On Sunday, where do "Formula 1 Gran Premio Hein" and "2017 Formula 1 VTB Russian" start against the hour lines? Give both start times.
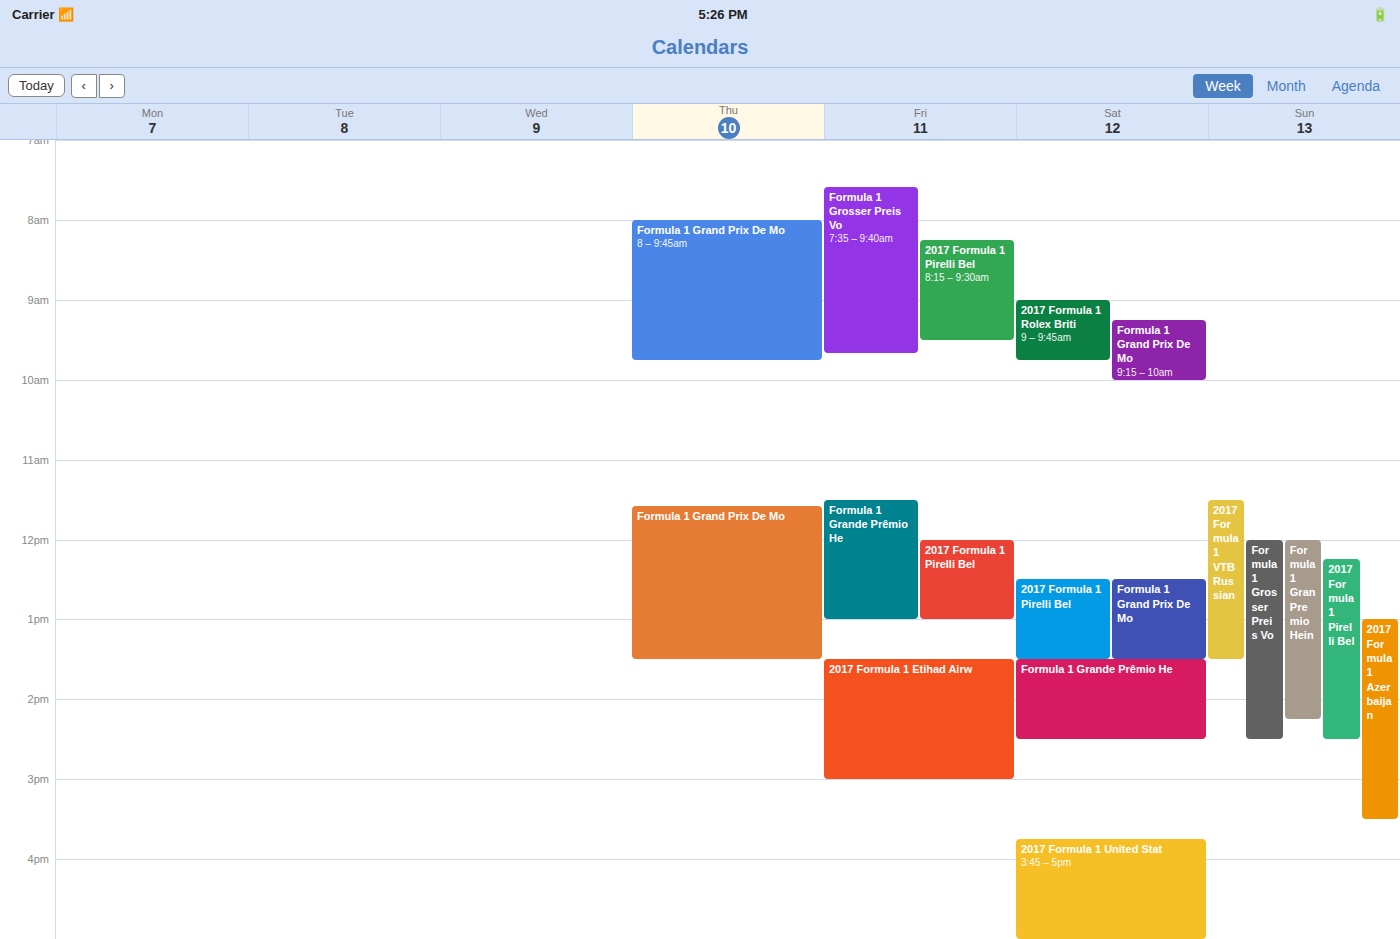
"Formula 1 Gran Premio Hein": 12:00 PM, exactly on the 12 PM line. "2017 Formula 1 VTB Russian": 11:30 AM, halfway between the 11 AM and 12 PM lines.